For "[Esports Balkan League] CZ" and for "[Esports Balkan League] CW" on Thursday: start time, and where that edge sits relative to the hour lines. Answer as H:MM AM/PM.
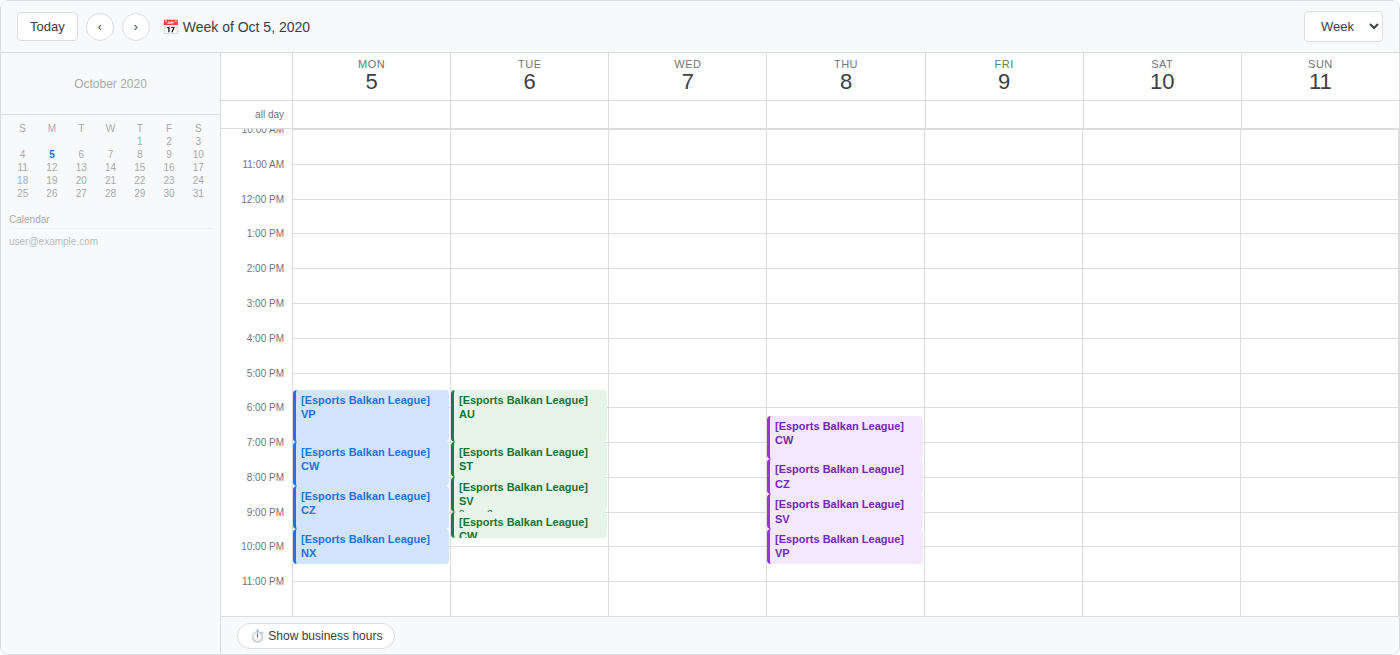
"[Esports Balkan League] CZ": 7:30 PM, halfway between the 7 PM and 8 PM lines. "[Esports Balkan League] CW": 6:15 PM, neither: a quarter of the way from the 6 PM line to the 7 PM line.